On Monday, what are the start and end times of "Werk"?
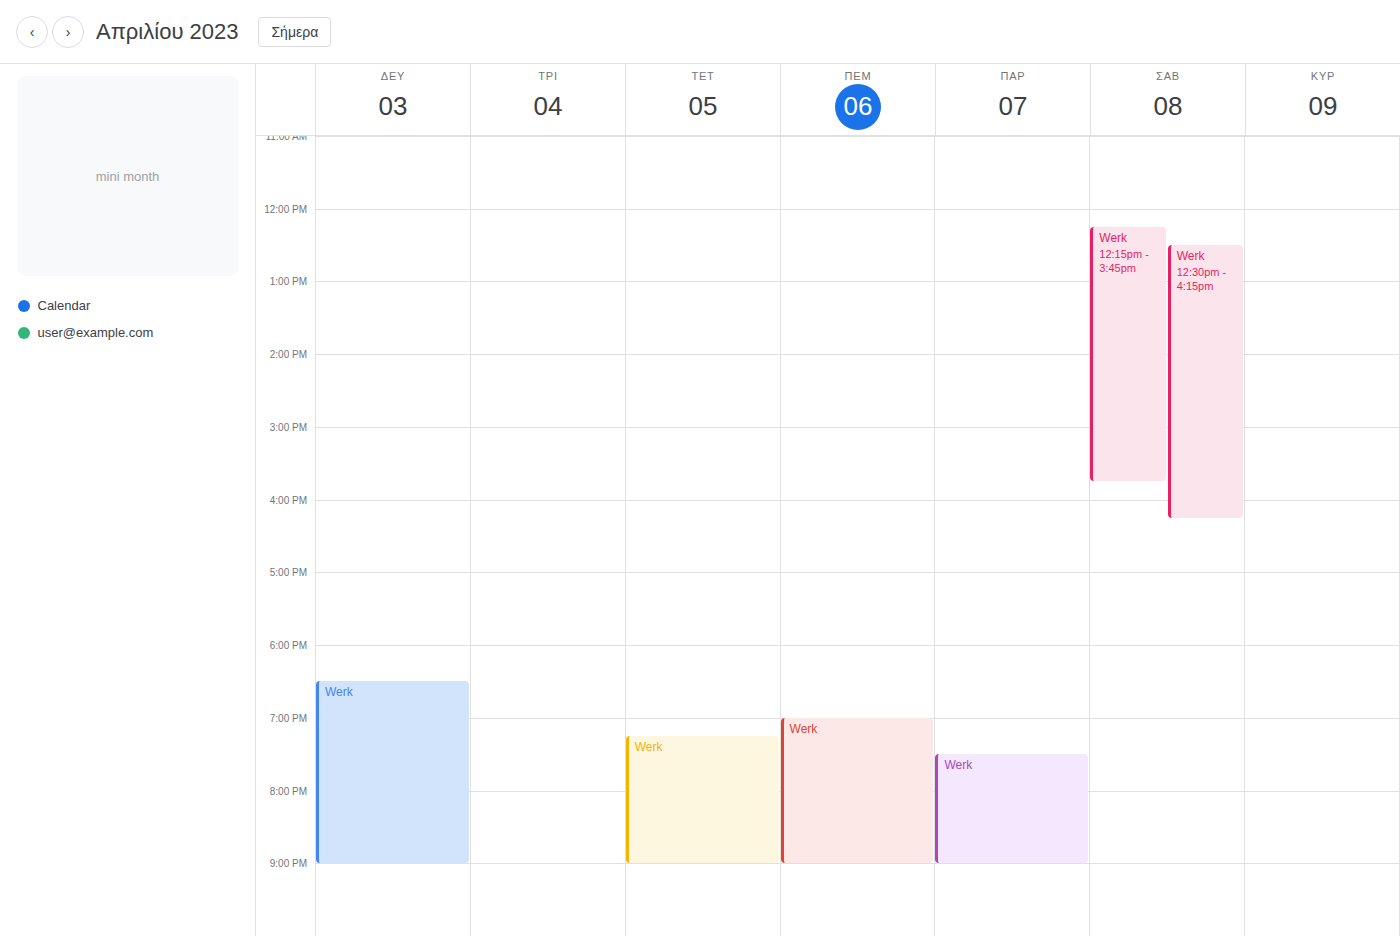
18:30 to 21:00